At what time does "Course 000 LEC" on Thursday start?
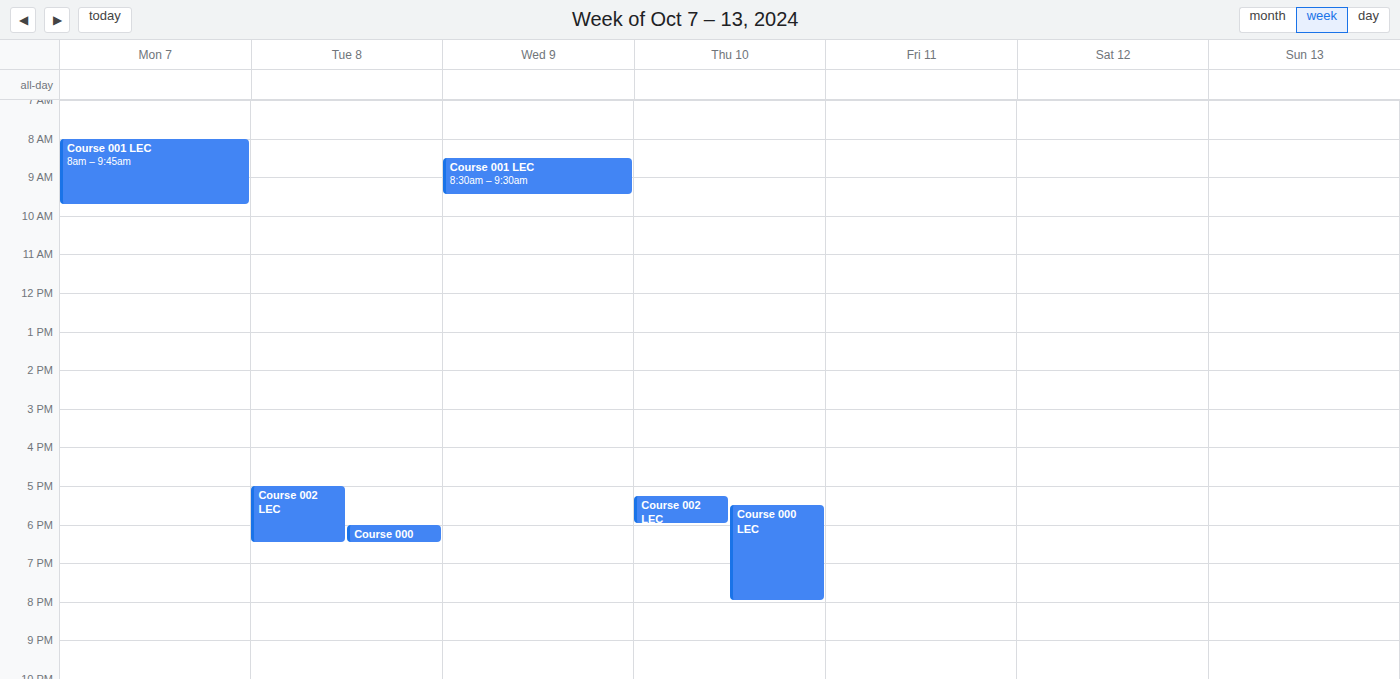
5:30 PM